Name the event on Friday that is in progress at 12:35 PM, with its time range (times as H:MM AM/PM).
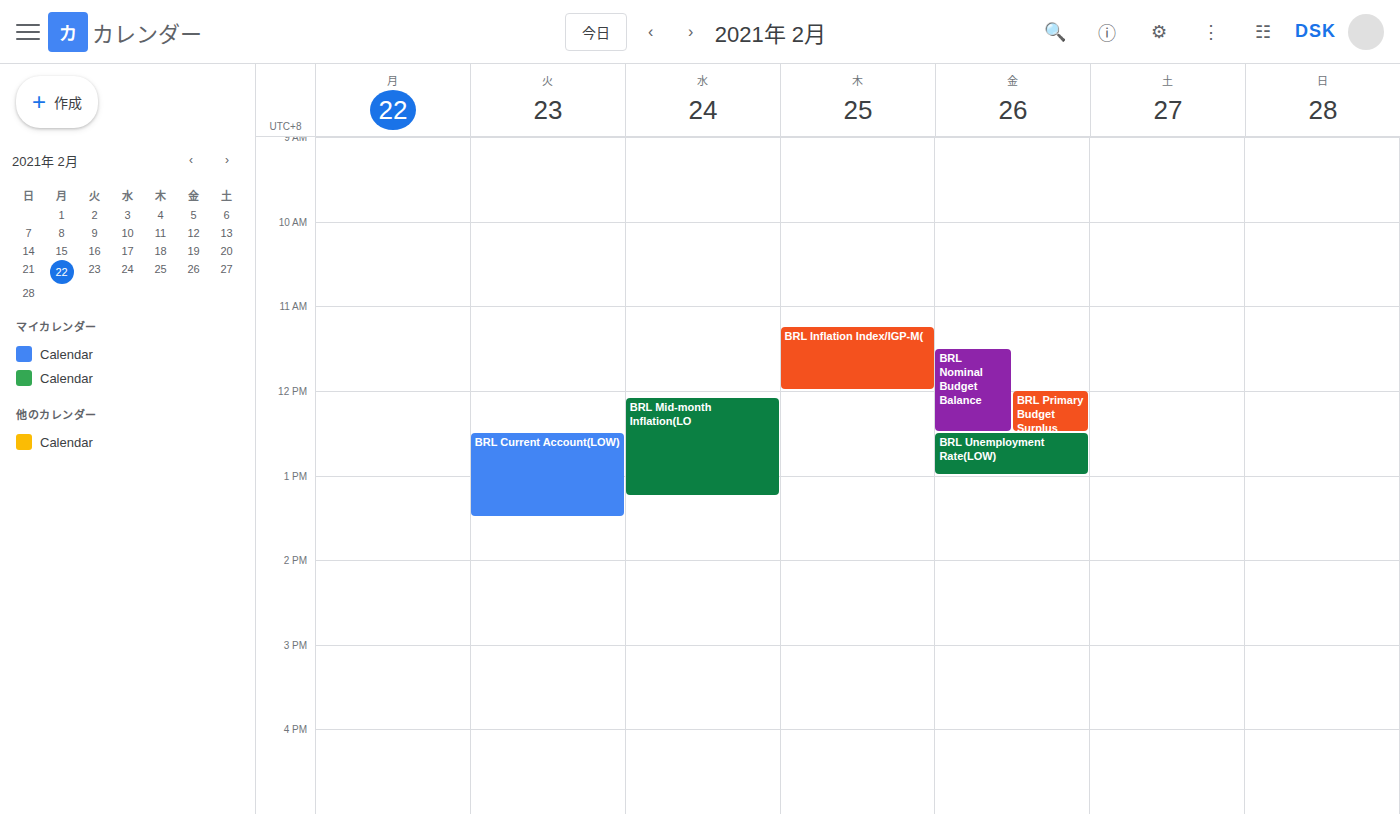
"BRL Unemployment Rate(LOW)", 12:30 PM to 1:00 PM